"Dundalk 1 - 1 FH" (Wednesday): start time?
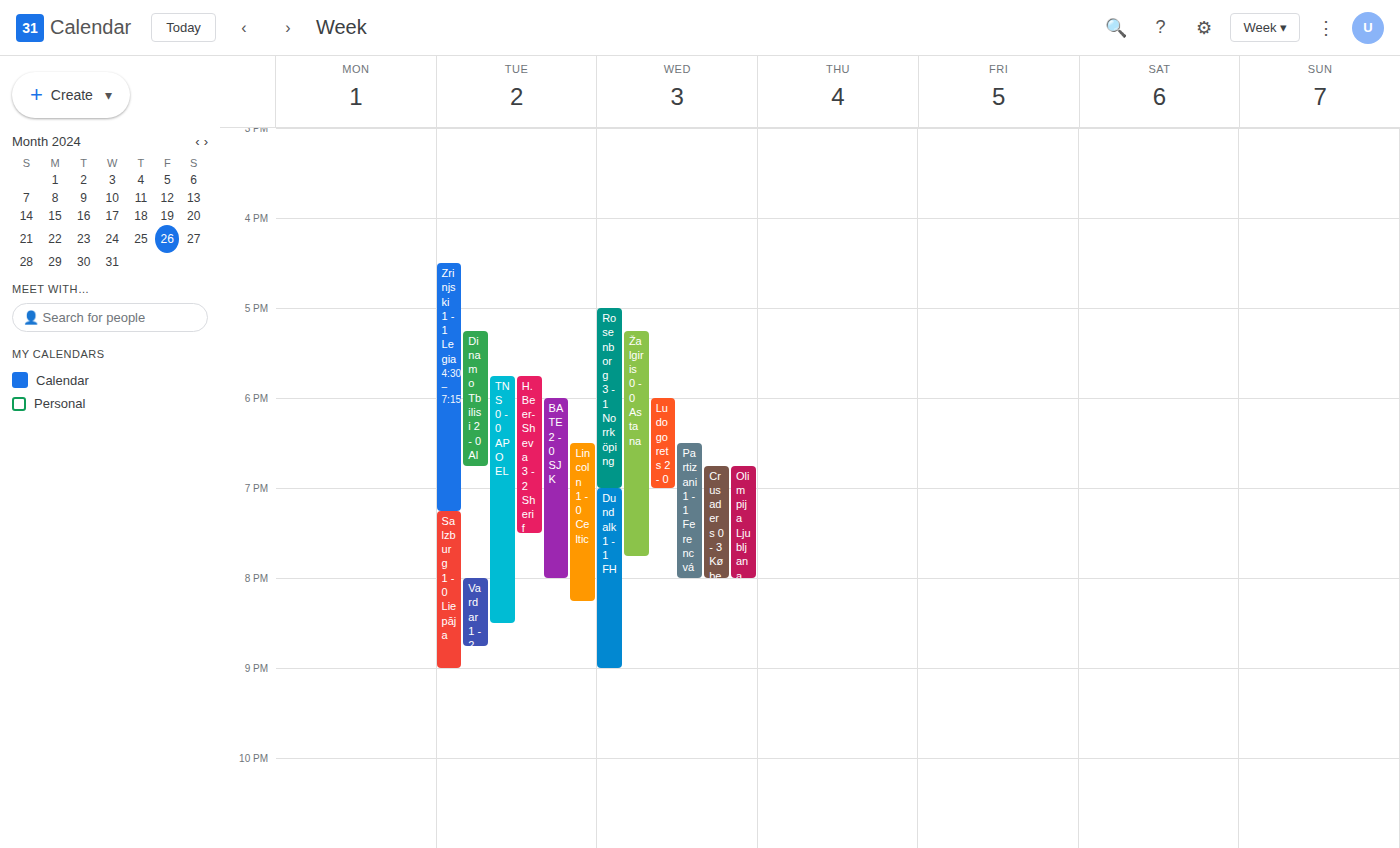
7:00 PM